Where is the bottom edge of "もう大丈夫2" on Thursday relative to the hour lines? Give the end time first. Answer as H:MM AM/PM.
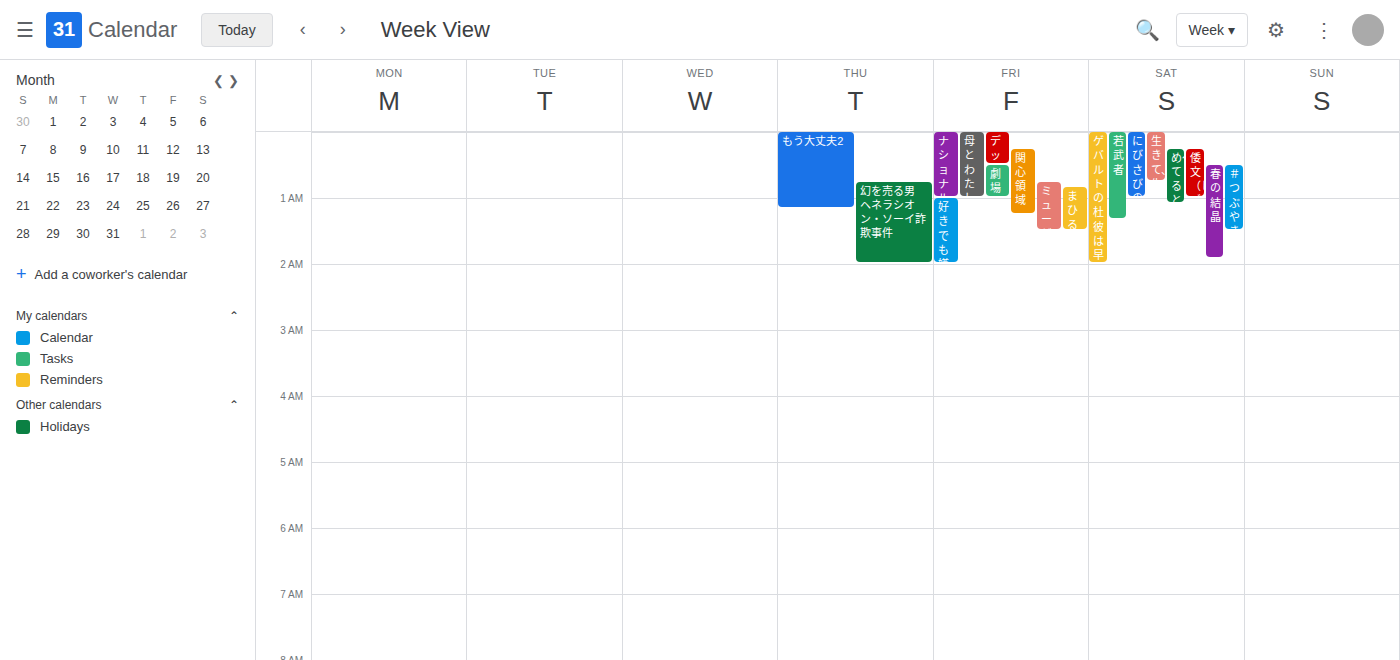
1:10 AM -- neither: 10 minutes below the 1 AM line and 50 minutes above the 2 AM line.